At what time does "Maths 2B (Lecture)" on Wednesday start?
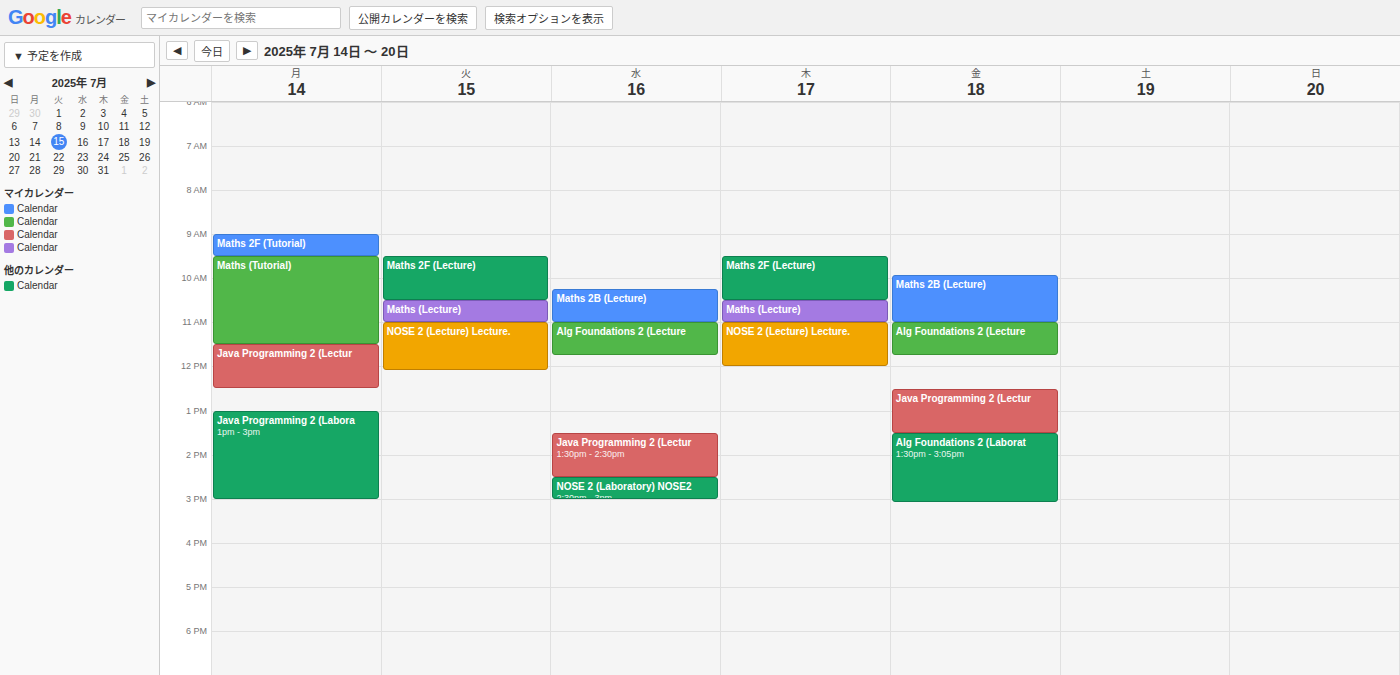
10:15 AM